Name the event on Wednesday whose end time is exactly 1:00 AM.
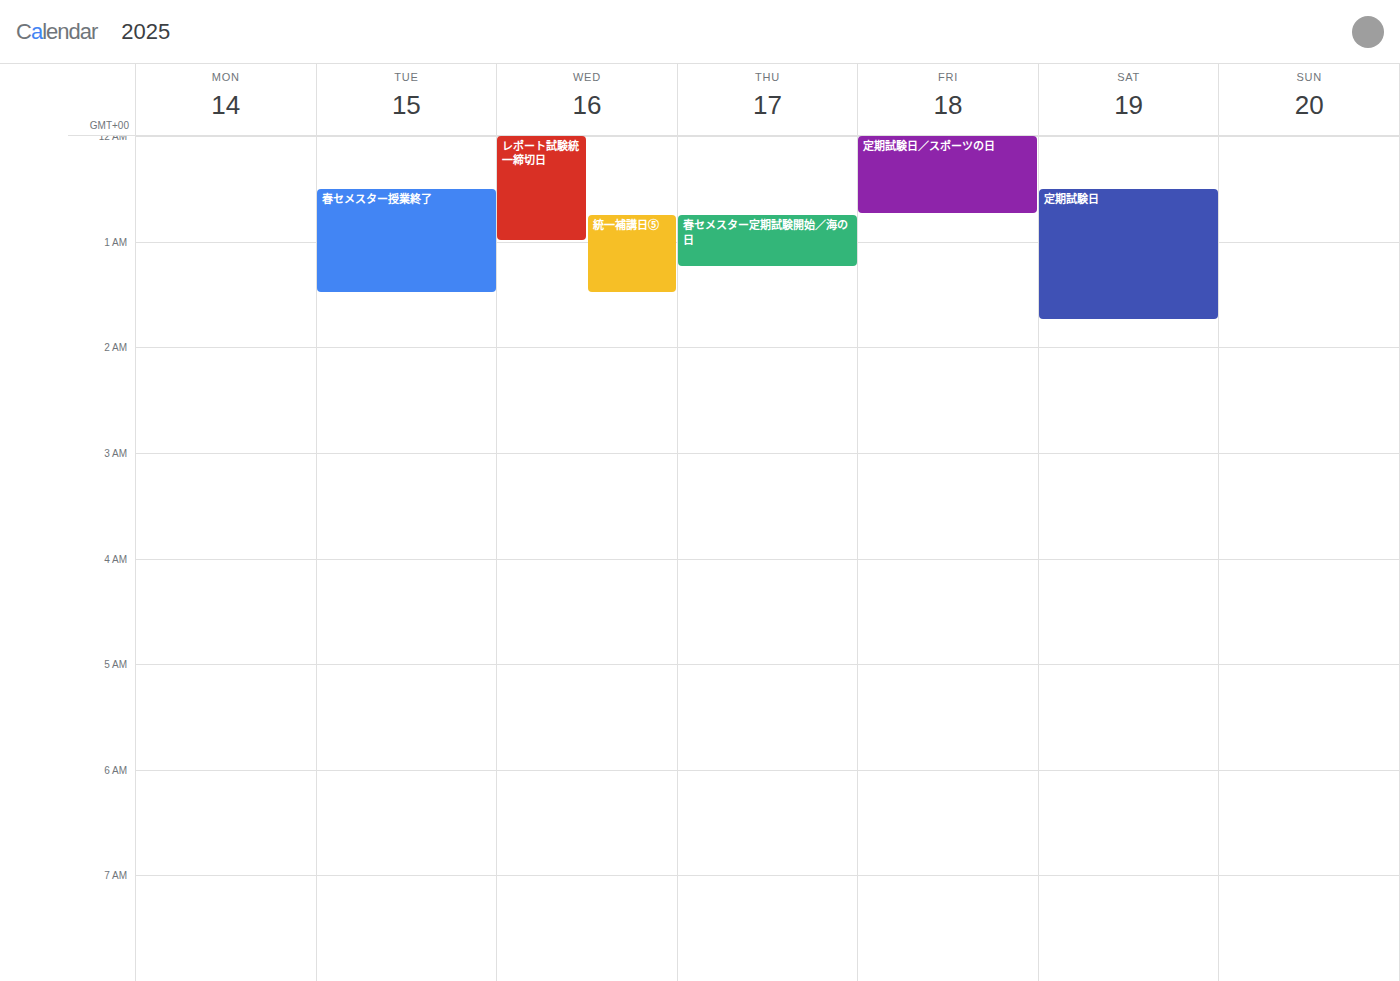
"レポート試験統一締切日"